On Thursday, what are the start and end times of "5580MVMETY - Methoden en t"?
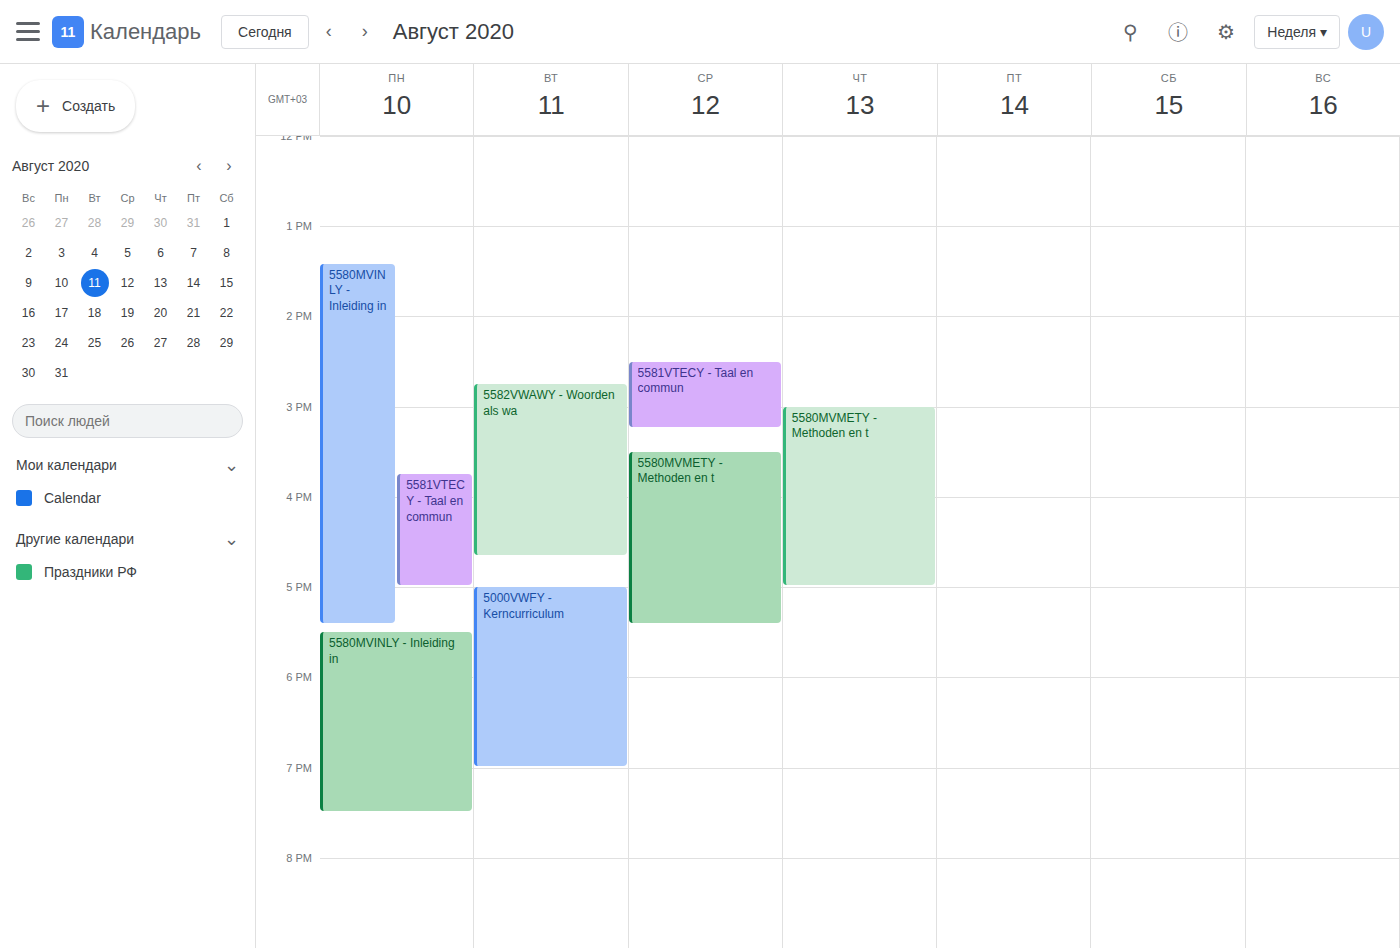
3:00 PM to 5:00 PM